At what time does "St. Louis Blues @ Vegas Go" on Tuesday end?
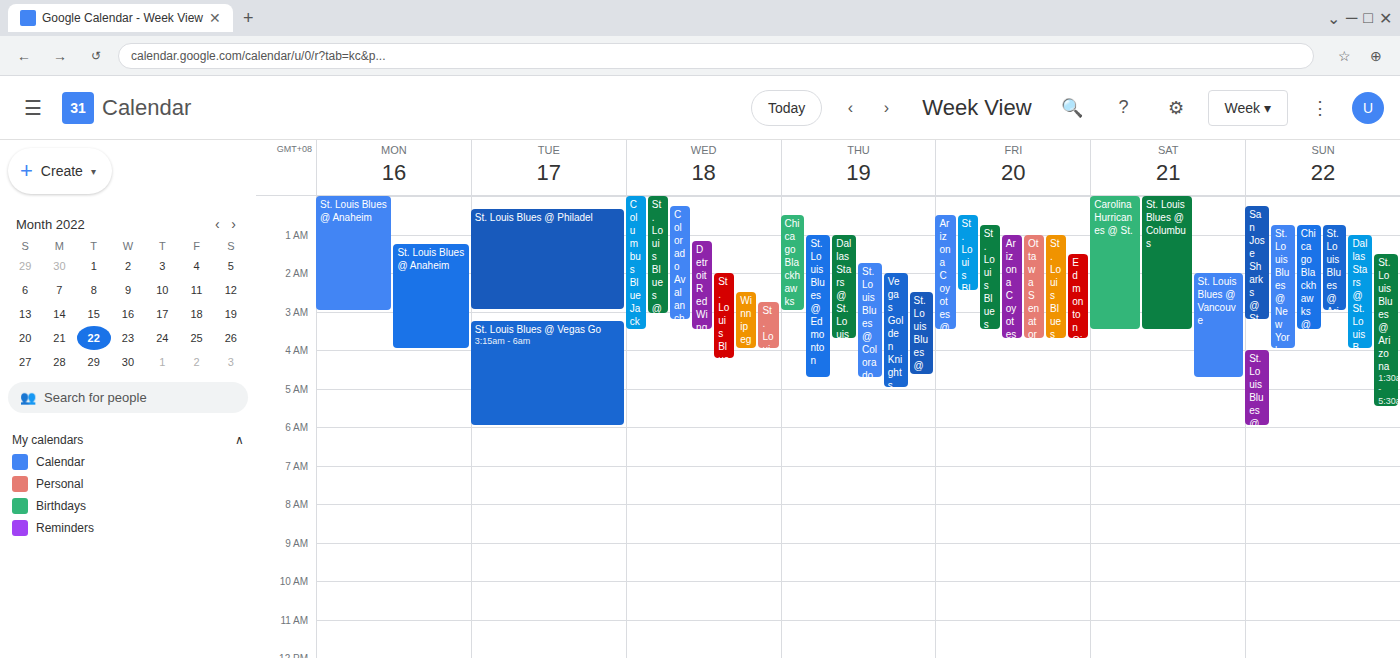
6:00 AM